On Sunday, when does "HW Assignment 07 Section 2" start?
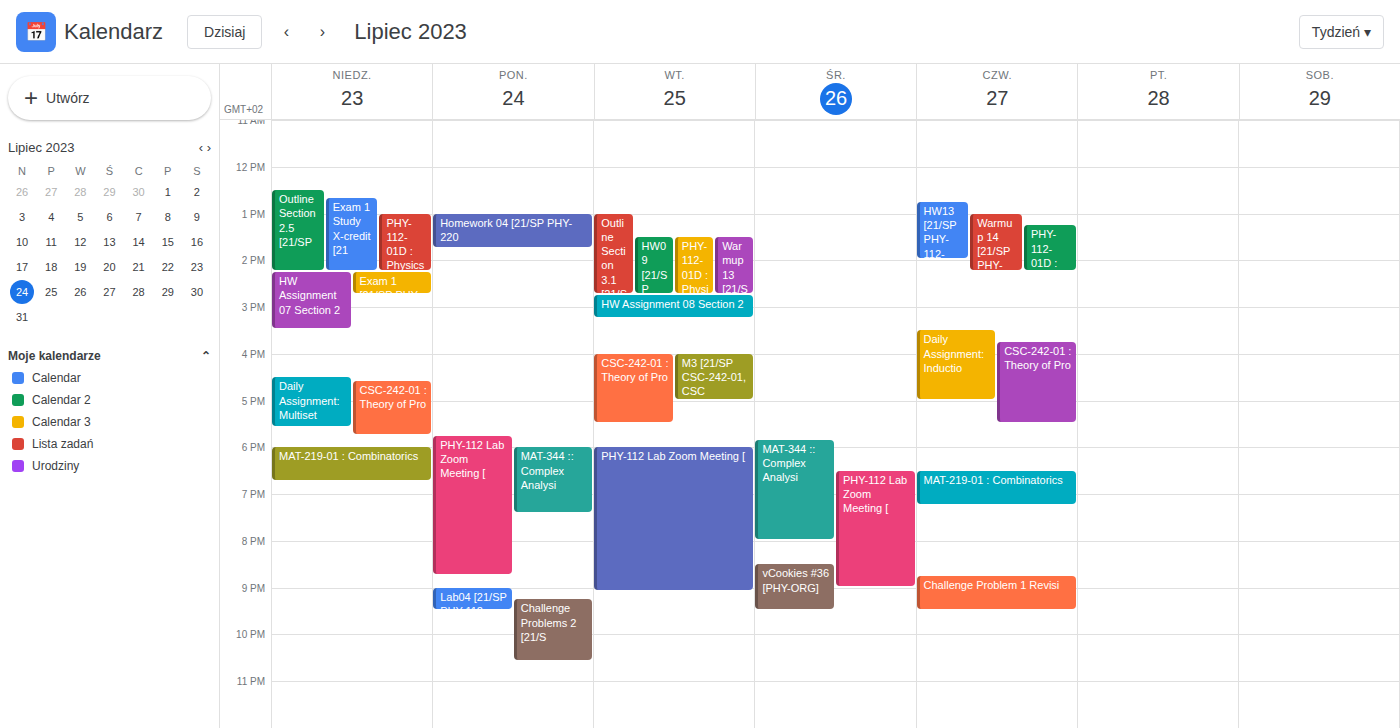
2:15 PM